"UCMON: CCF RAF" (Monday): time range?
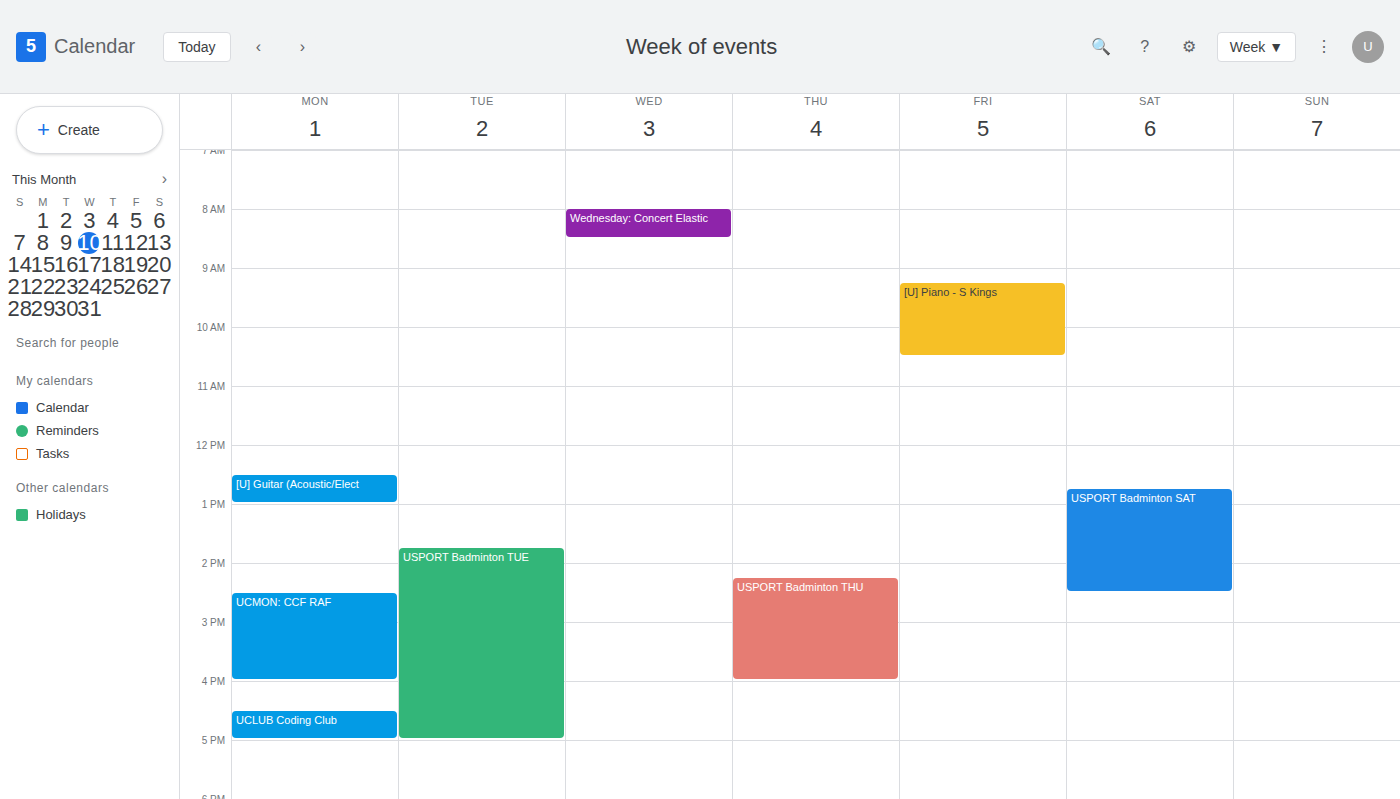
14:30 to 16:00